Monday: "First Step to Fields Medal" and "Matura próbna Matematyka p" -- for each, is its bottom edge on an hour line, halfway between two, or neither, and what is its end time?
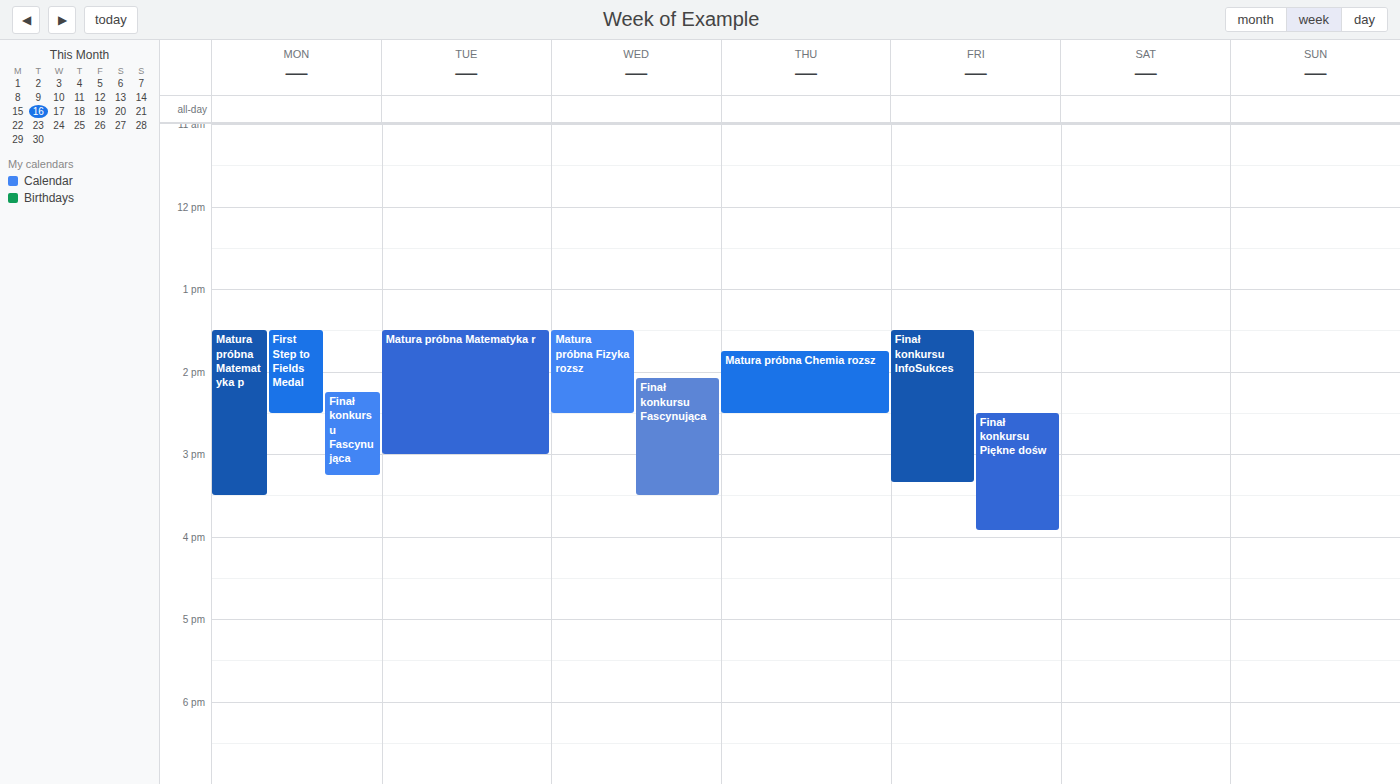
"First Step to Fields Medal": 14:30, halfway between the 14:00 and 15:00 lines. "Matura próbna Matematyka p": 15:30, halfway between the 15:00 and 16:00 lines.